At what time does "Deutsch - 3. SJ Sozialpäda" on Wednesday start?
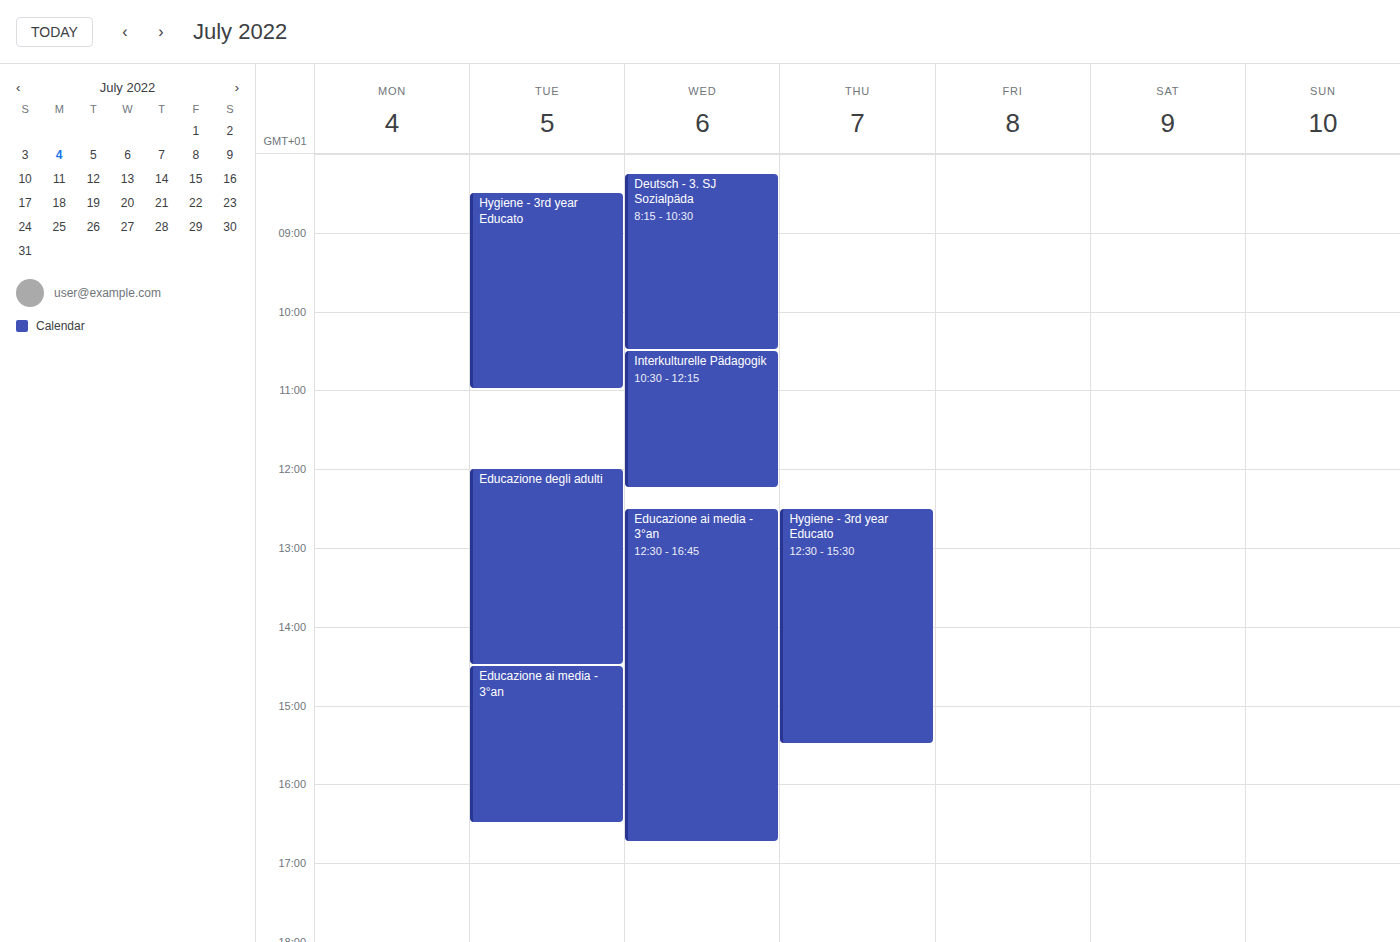
08:15